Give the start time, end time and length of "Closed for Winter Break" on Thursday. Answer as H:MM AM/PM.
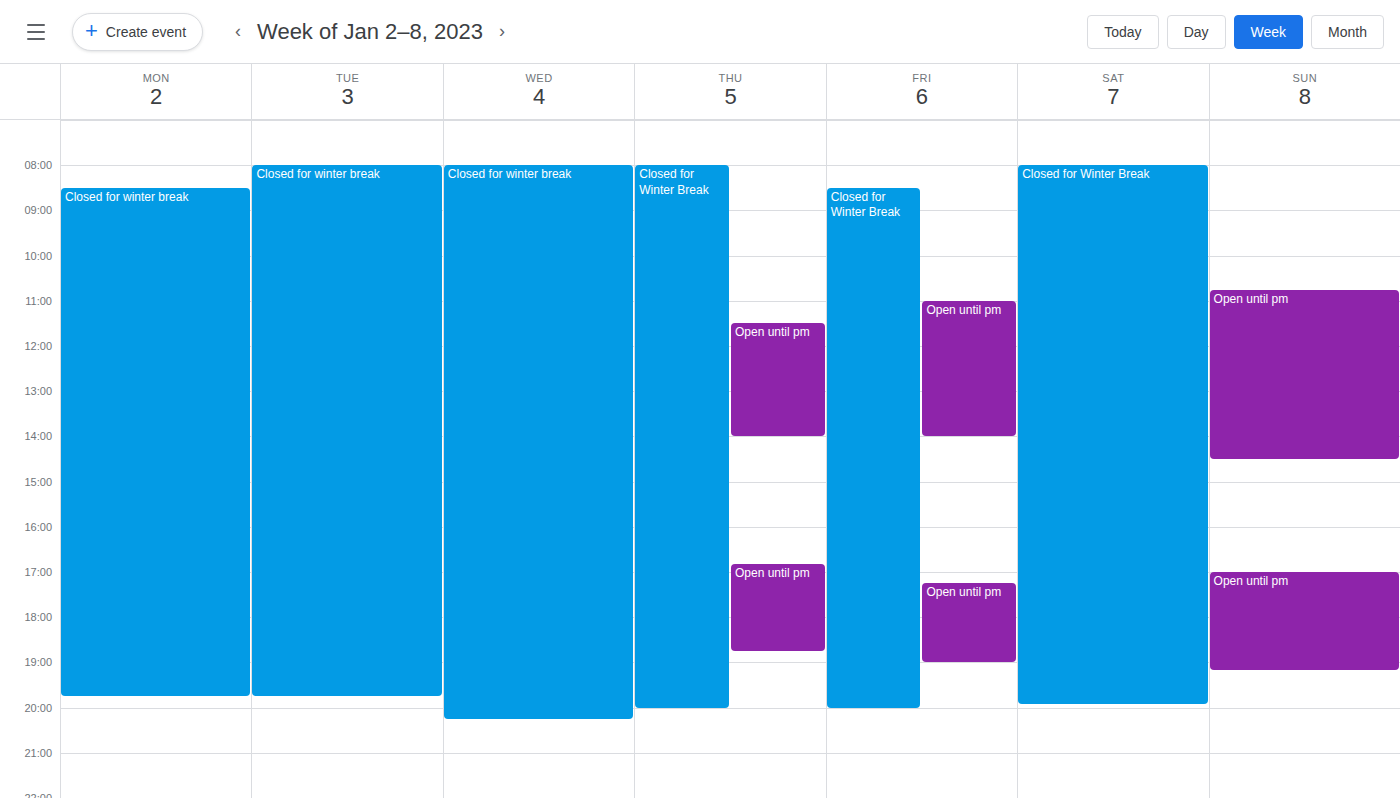
8:00 AM to 8:00 PM, 12 hours